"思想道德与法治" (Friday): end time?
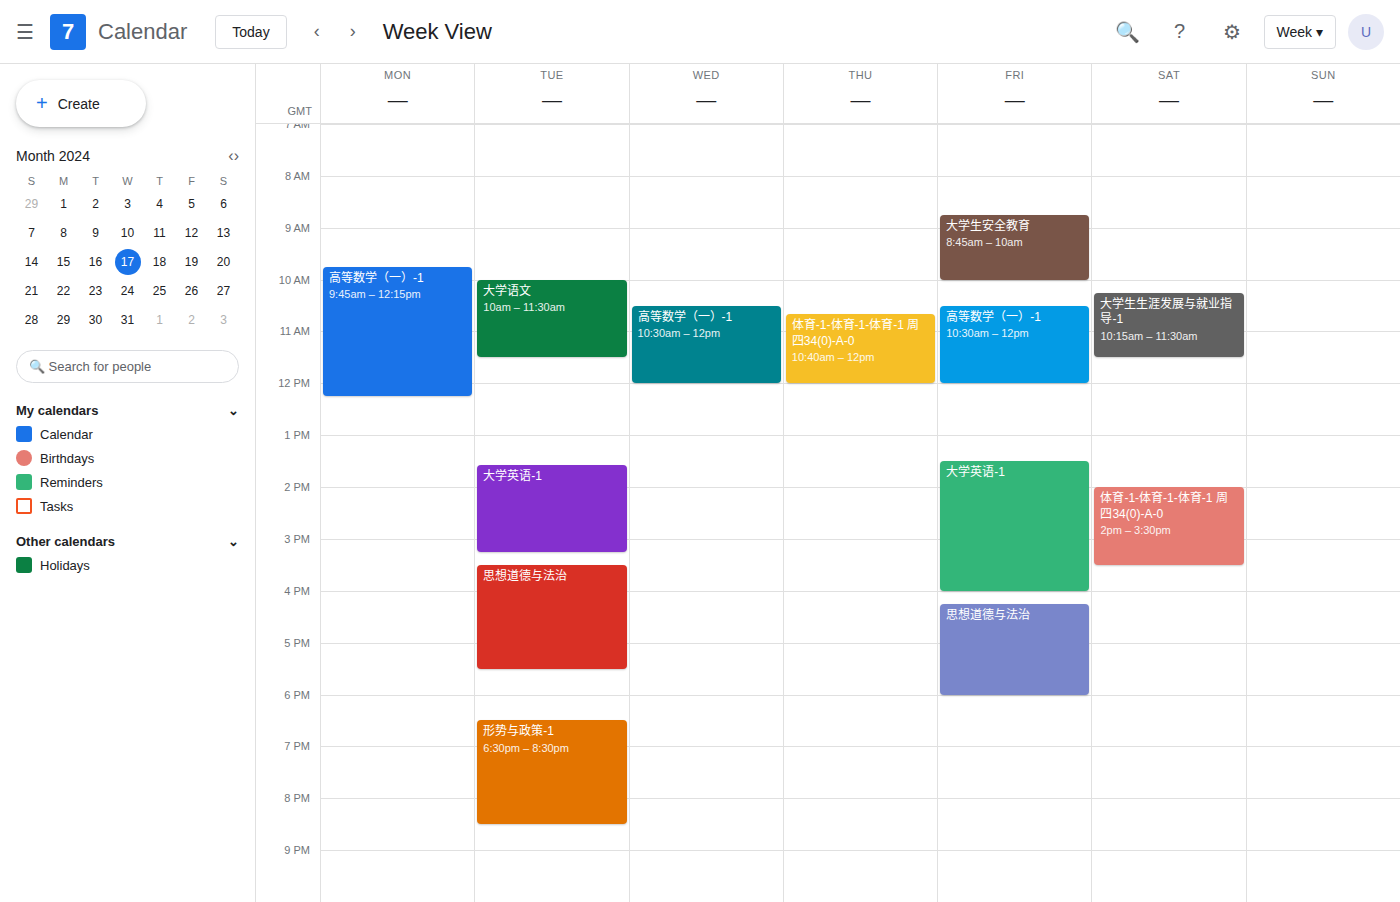
6:00 PM